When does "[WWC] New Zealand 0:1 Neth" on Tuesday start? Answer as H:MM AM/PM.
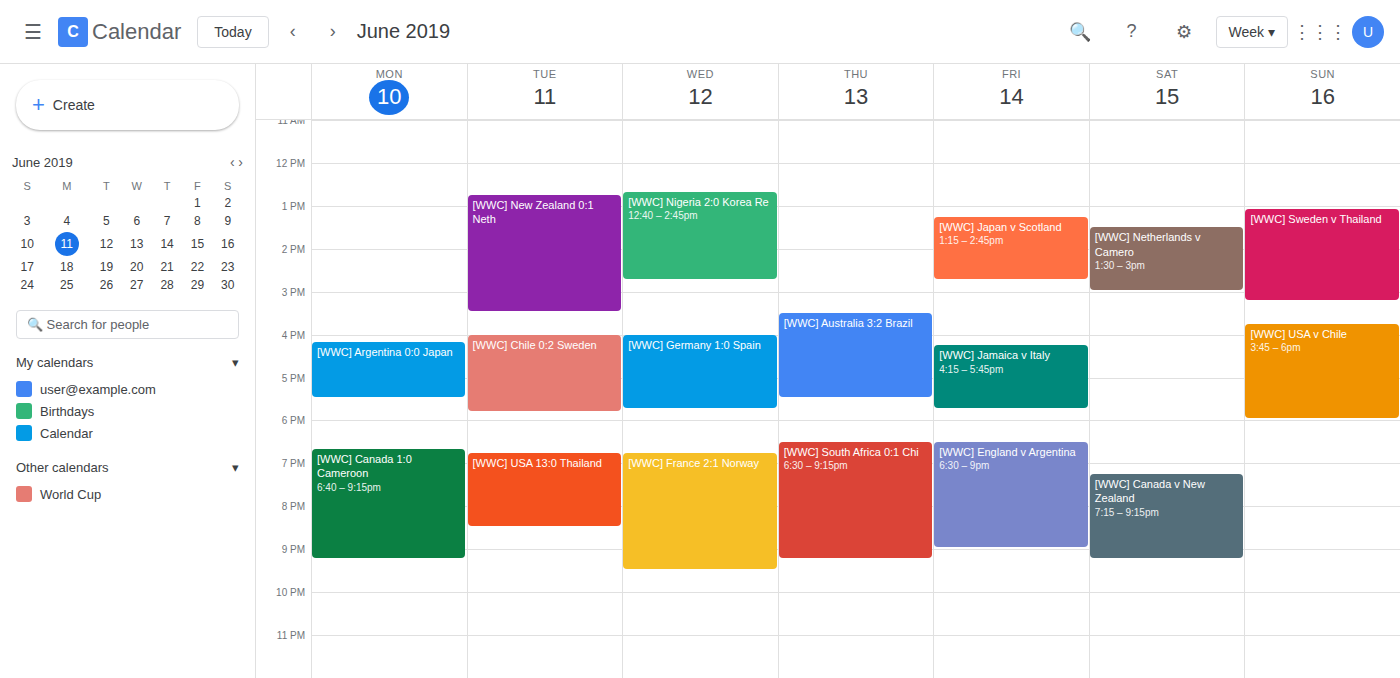
12:45 PM